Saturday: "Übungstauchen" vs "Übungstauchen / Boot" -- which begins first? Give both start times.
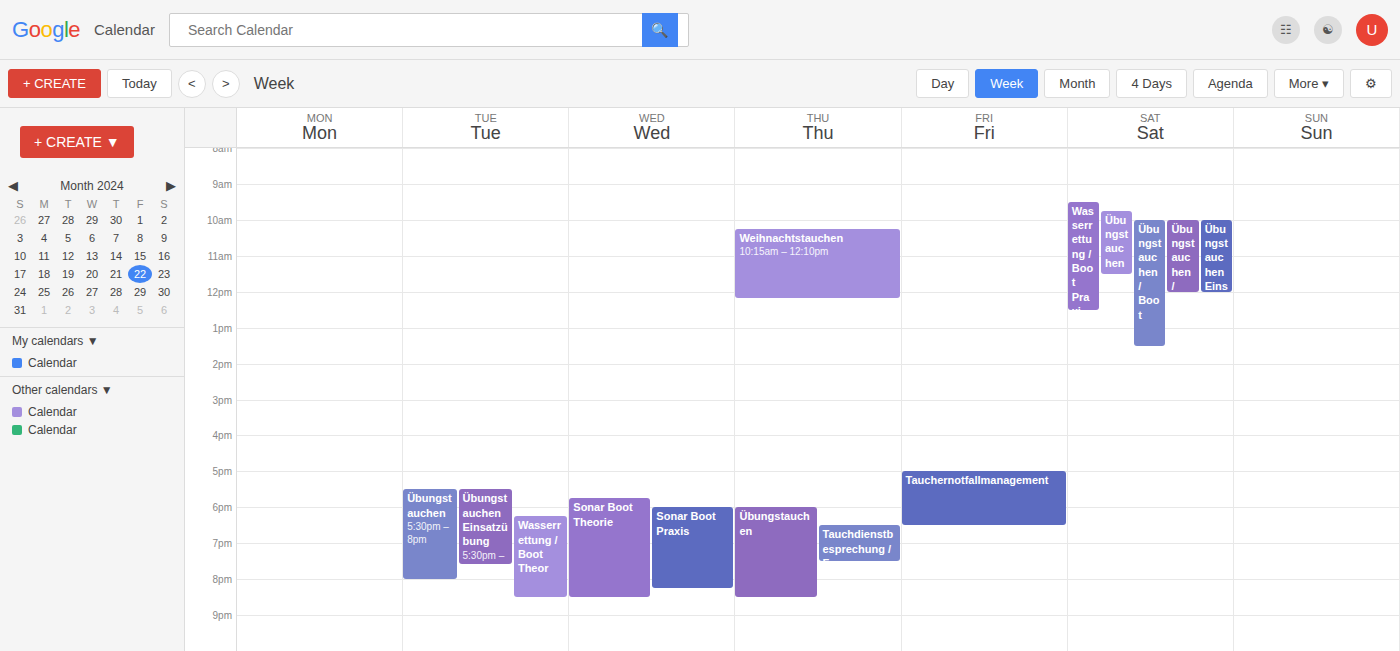
"Übungstauchen" 09:45; "Übungstauchen / Boot" 10:00.